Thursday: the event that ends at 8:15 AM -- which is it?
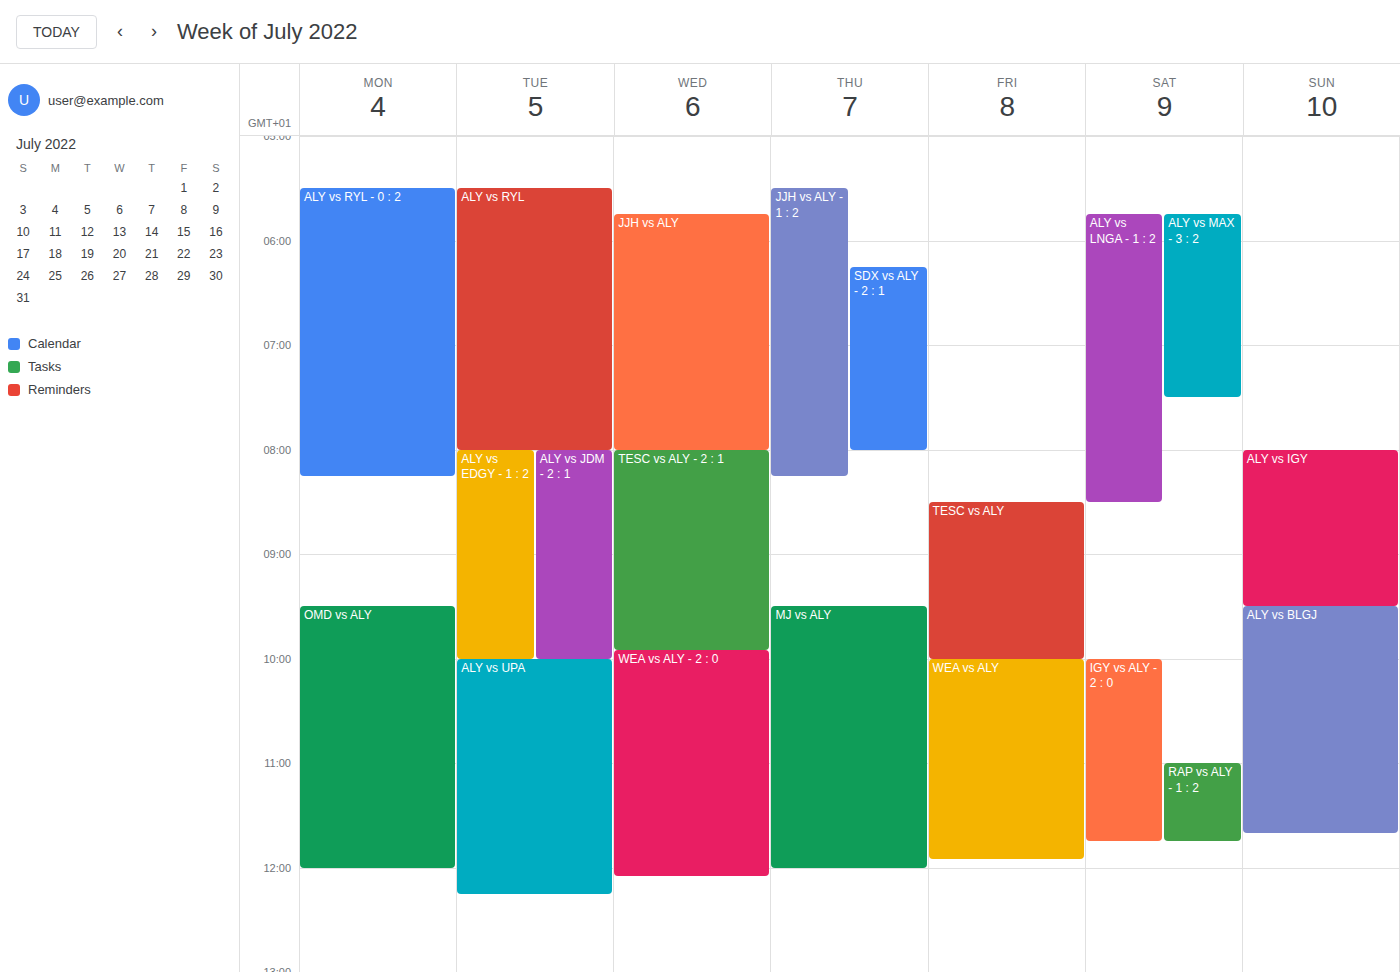
"JJH vs ALY - 1 : 2"